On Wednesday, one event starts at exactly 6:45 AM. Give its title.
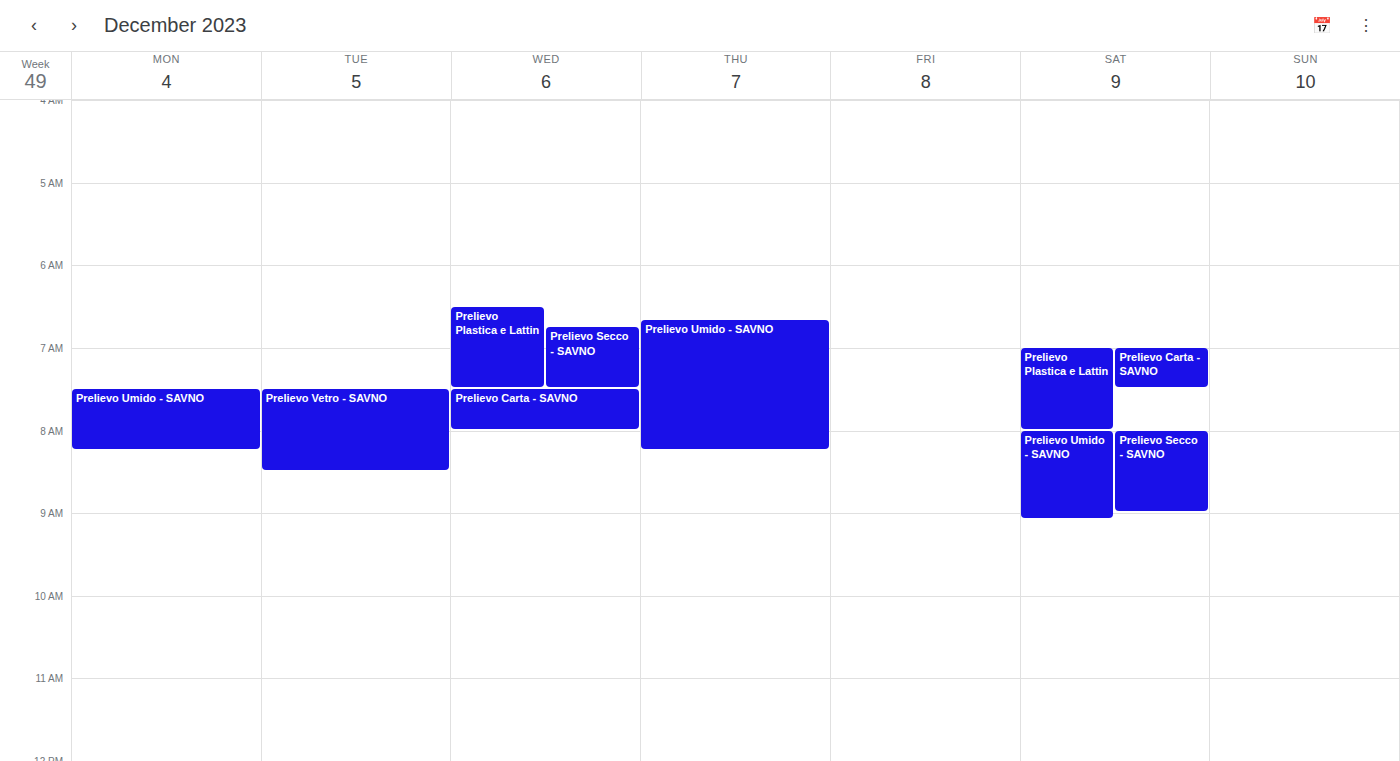
"Prelievo Secco - SAVNO"